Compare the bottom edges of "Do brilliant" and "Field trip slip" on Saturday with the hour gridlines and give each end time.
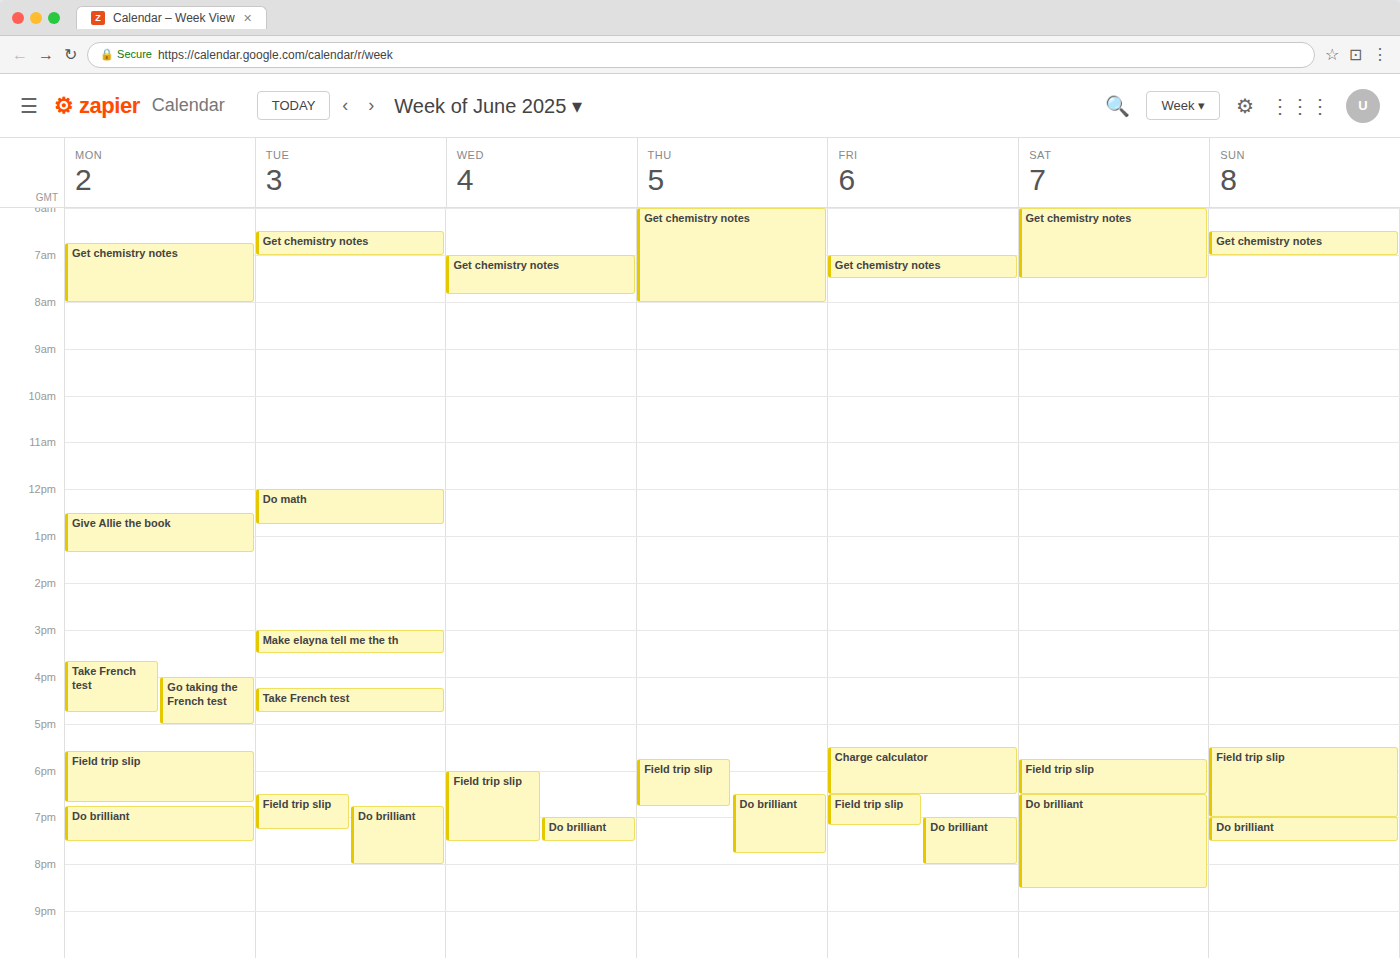
"Do brilliant": 8:30 PM, halfway between the 8 PM and 9 PM lines. "Field trip slip": 6:30 PM, halfway between the 6 PM and 7 PM lines.